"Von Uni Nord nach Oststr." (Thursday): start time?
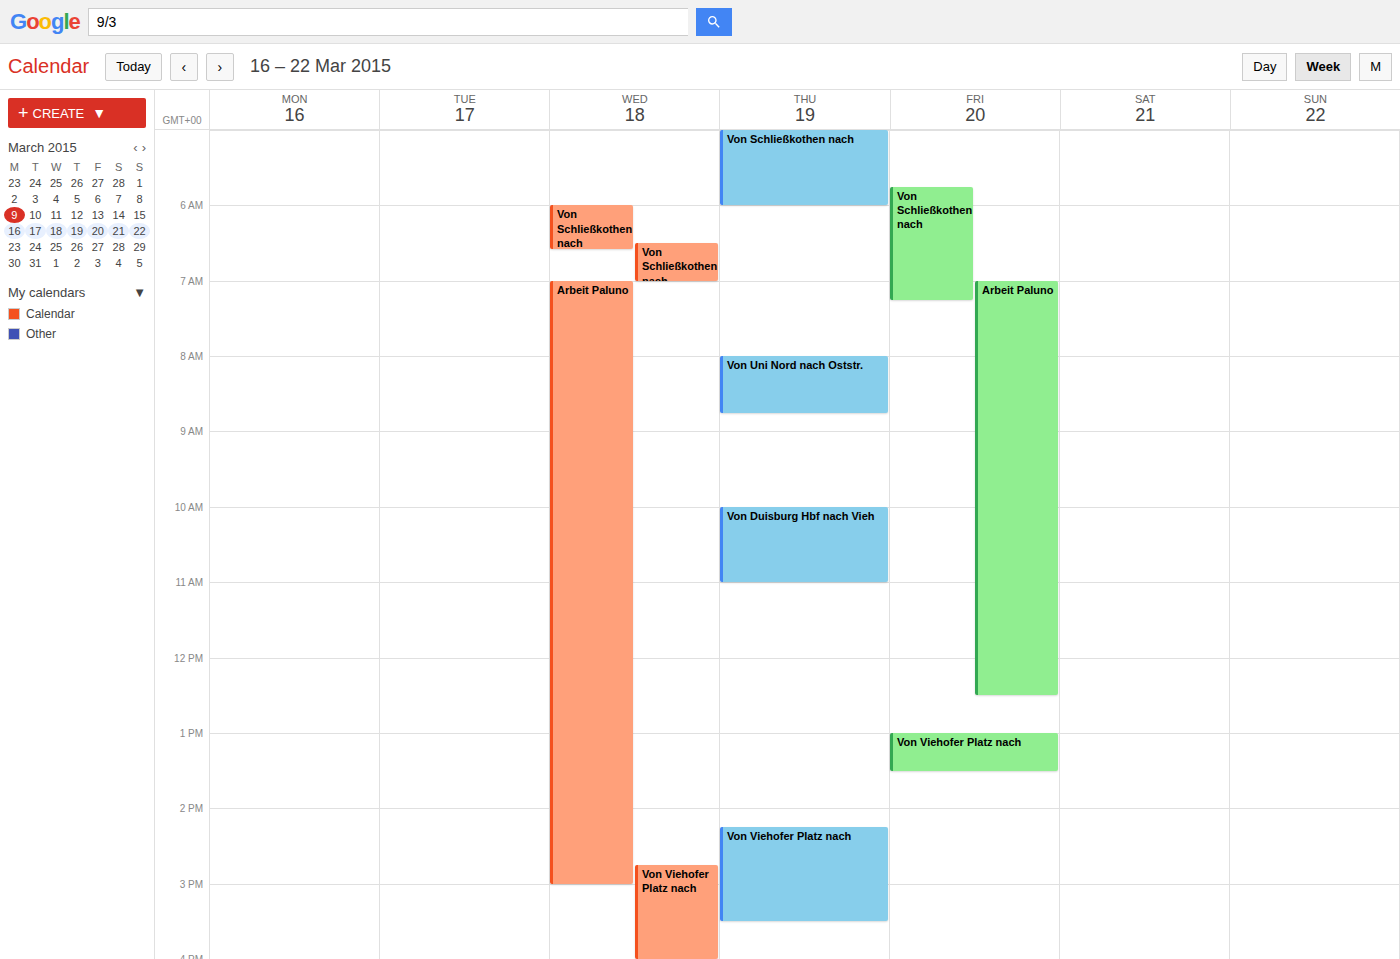
8:00 AM